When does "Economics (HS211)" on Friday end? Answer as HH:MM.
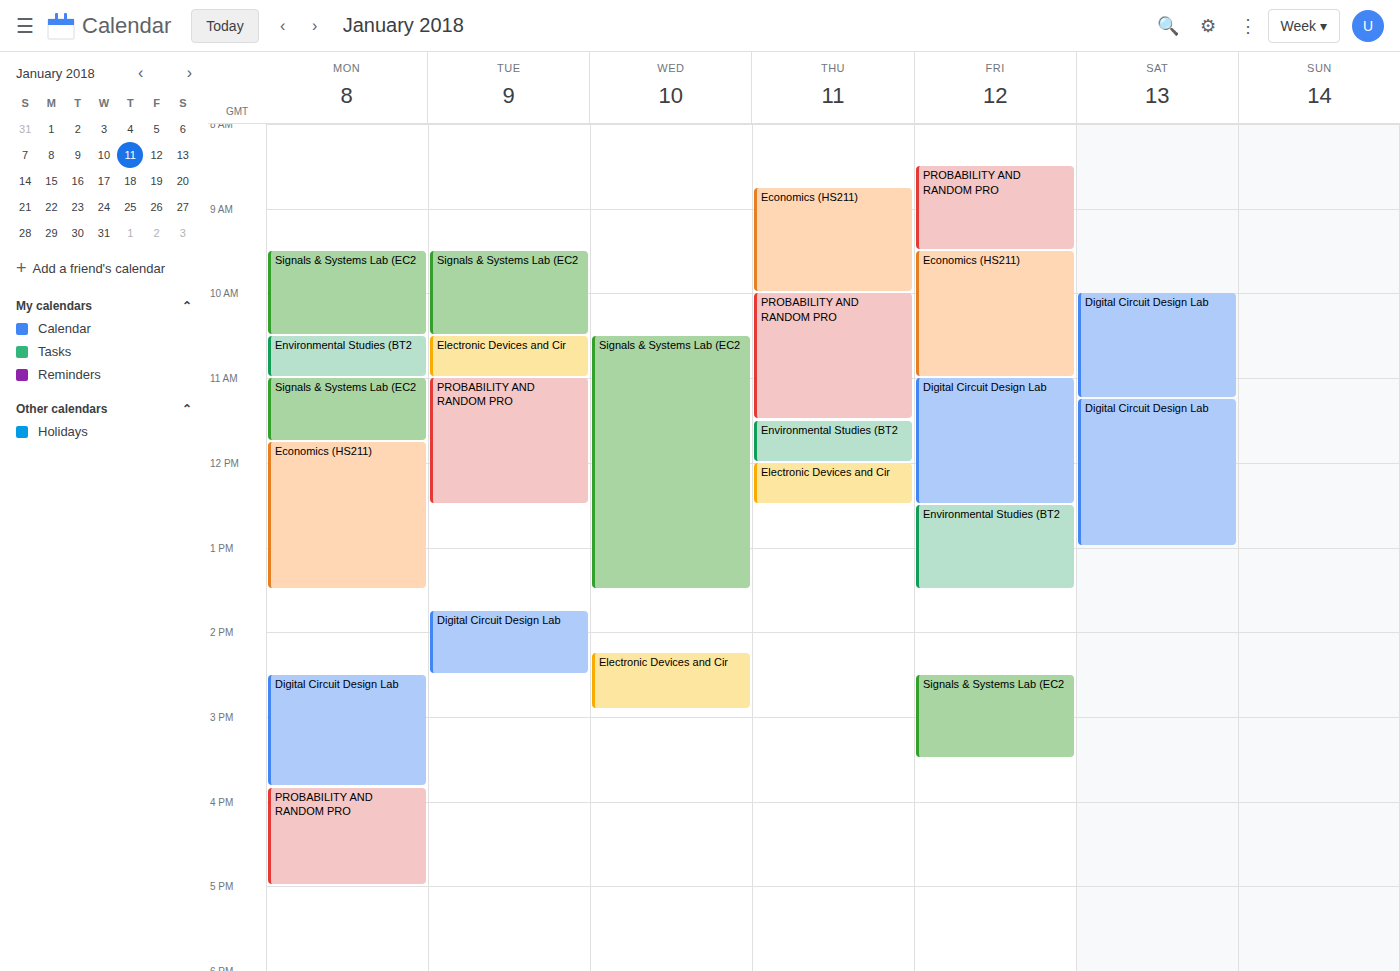
11:00